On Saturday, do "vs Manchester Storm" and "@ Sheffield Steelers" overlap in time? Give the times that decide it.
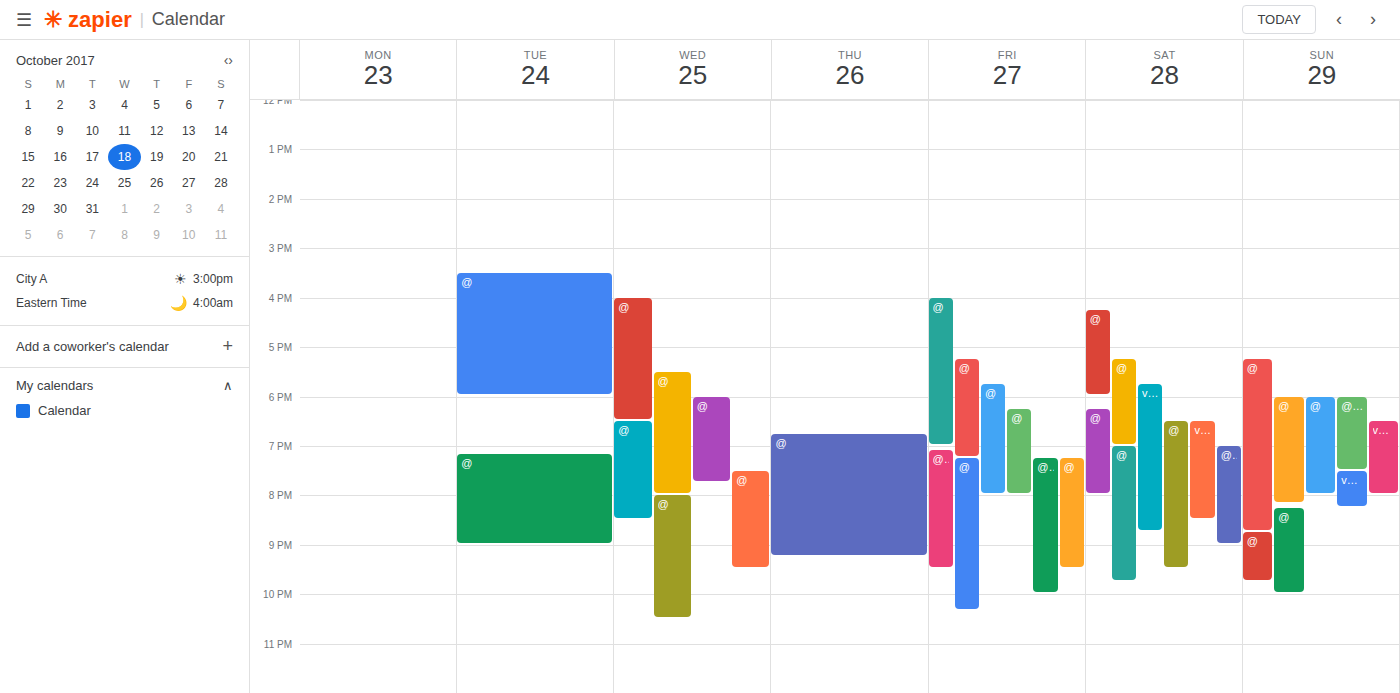
"@ Sheffield Steelers" starts at 7:00 PM, before "vs Manchester Storm" ends at 8:30 PM -- they overlap.